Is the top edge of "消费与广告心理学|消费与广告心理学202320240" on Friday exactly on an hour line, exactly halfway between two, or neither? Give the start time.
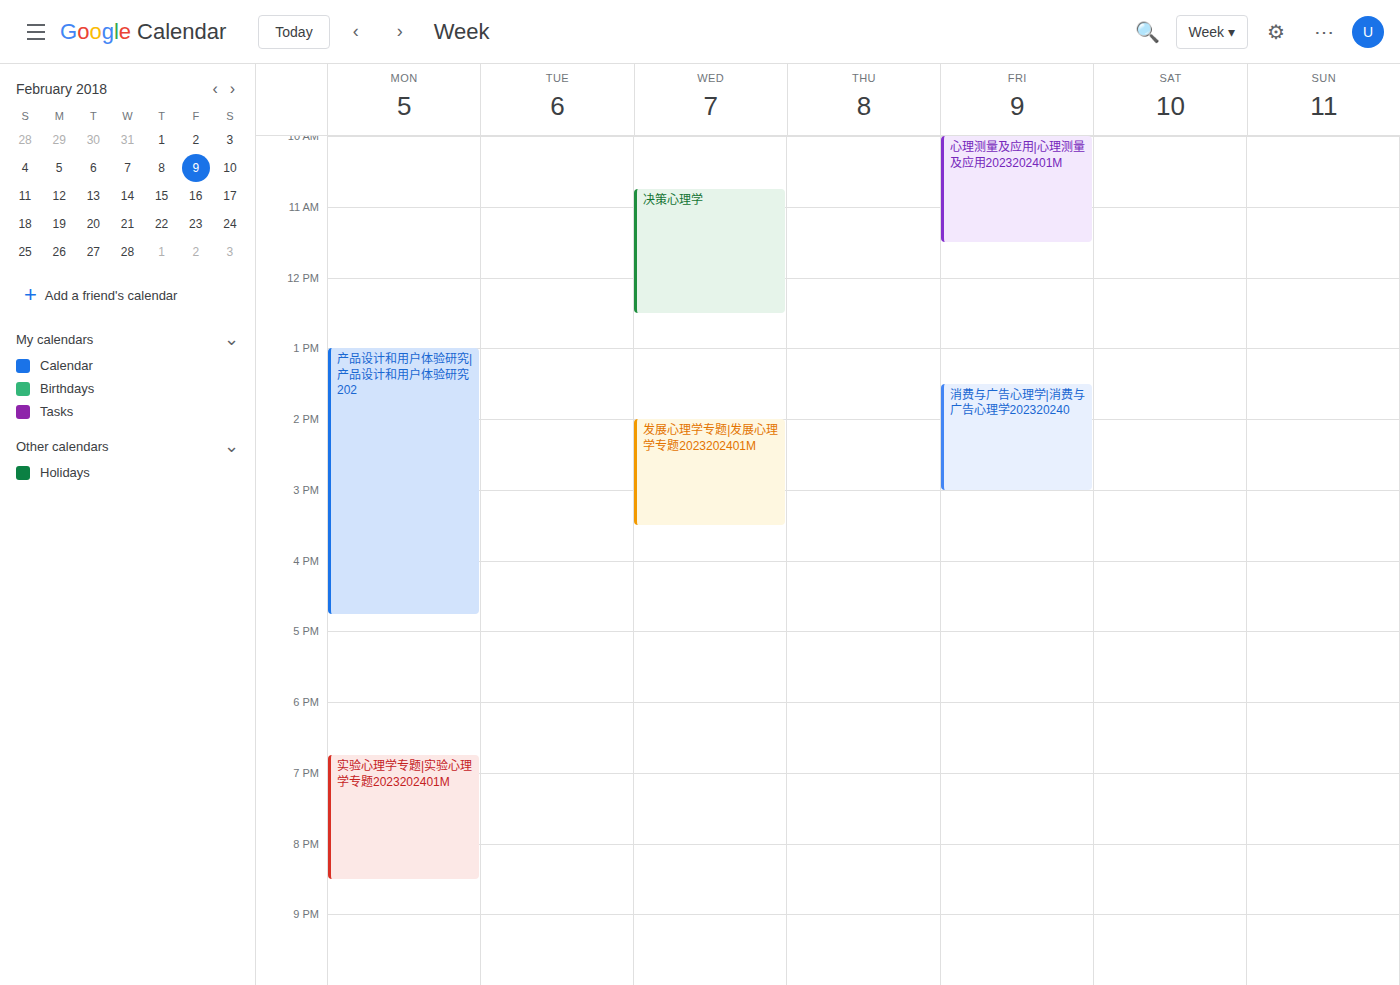
1:30 PM -- halfway between the 1 PM and 2 PM lines.